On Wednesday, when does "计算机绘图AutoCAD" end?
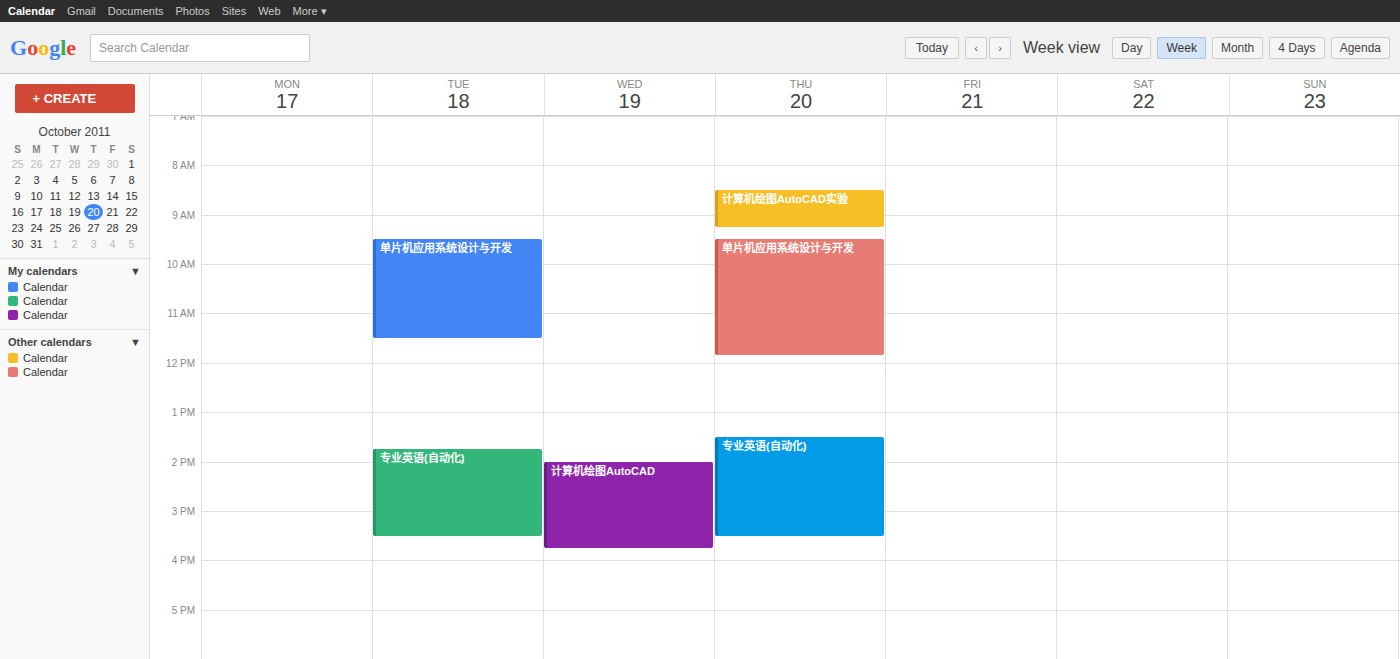
3:45 PM